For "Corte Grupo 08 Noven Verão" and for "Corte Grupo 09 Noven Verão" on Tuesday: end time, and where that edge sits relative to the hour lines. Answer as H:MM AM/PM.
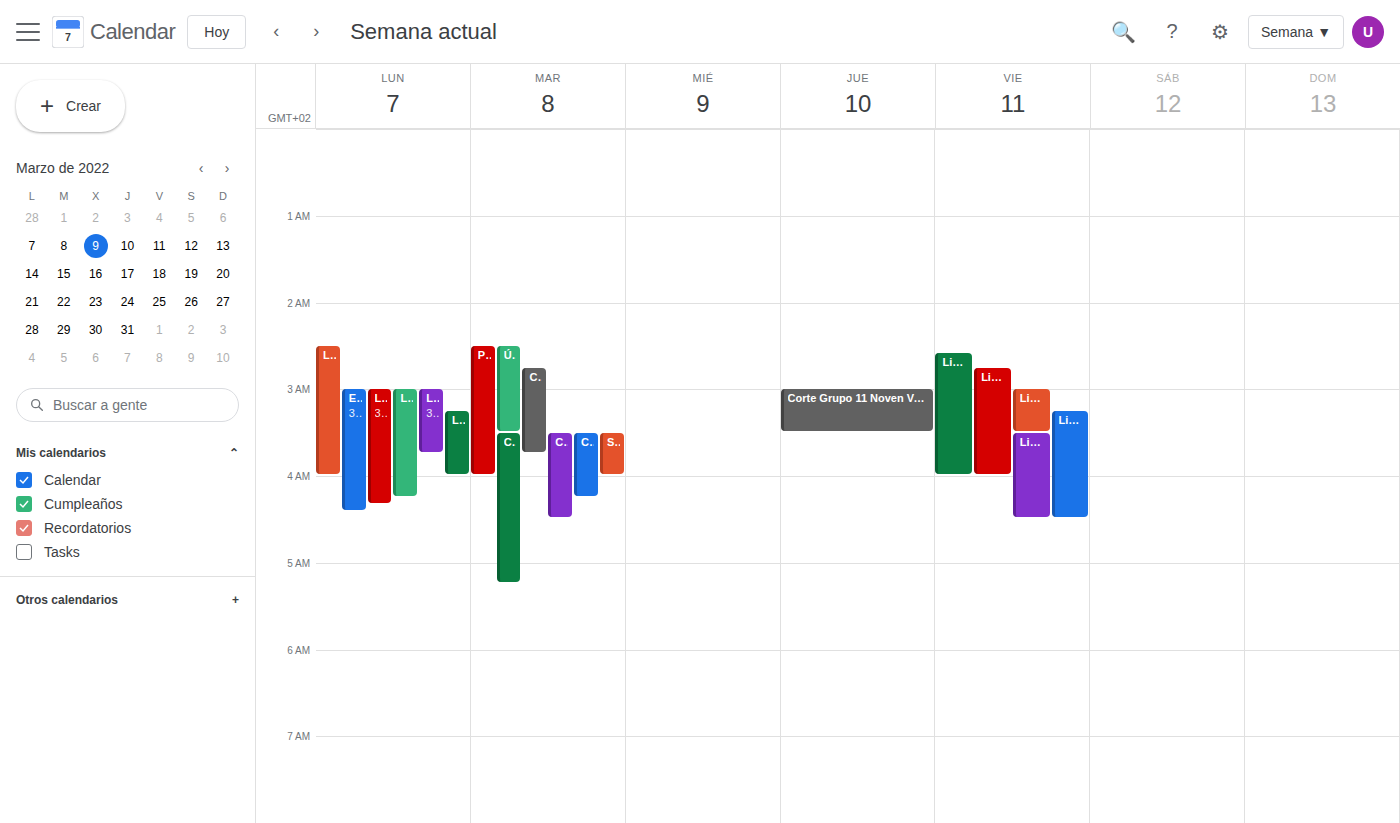
"Corte Grupo 08 Noven Verão": 4:15 AM, neither: a quarter of the way from the 4 AM line to the 5 AM line. "Corte Grupo 09 Noven Verão": 5:15 AM, neither: a quarter of the way from the 5 AM line to the 6 AM line.